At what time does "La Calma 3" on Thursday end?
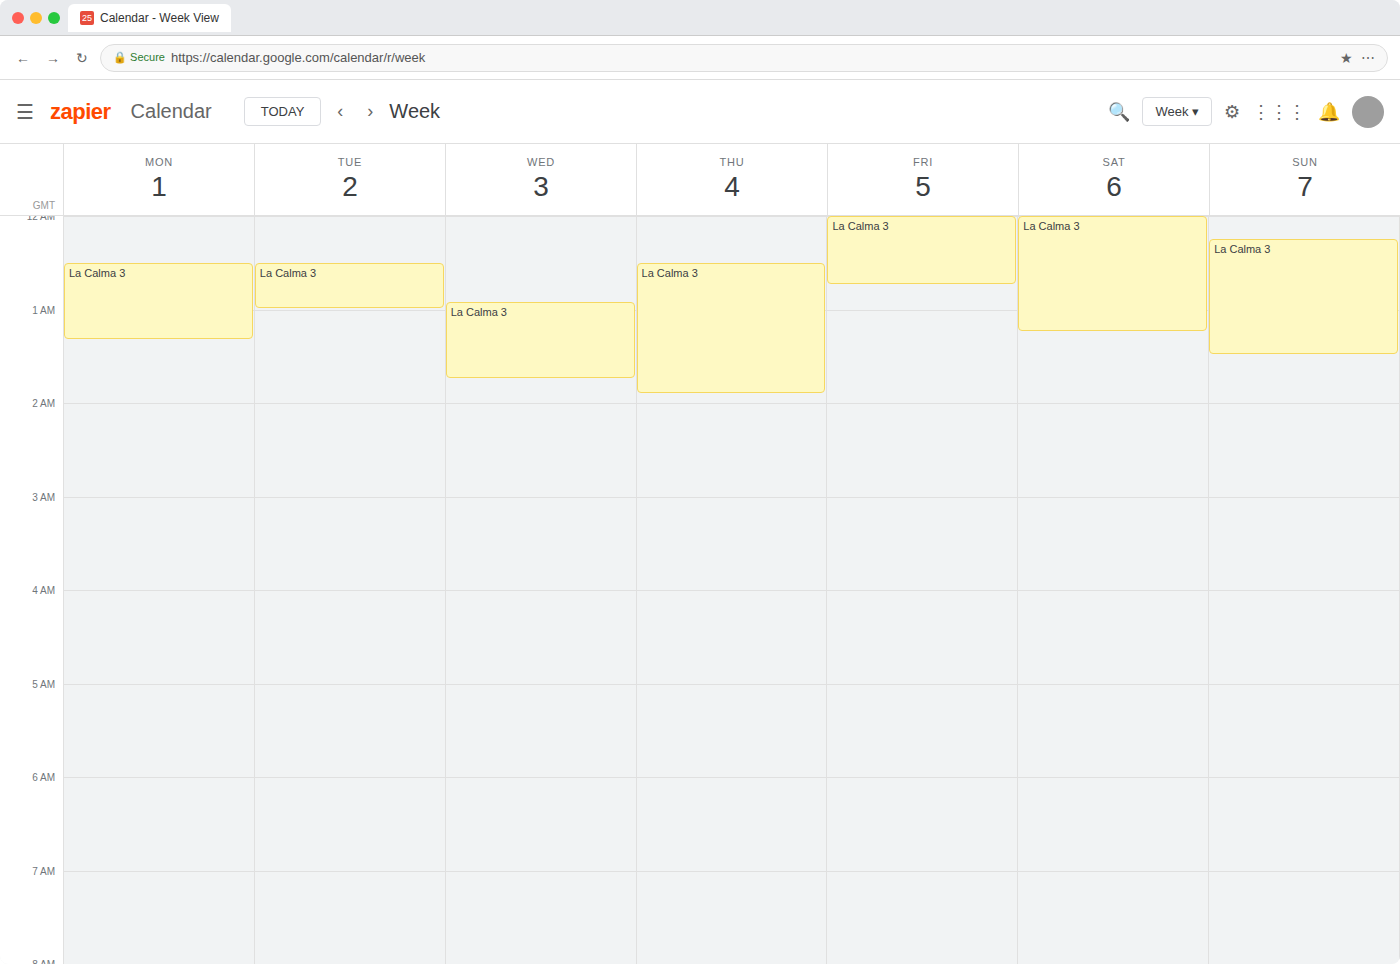
1:55 AM